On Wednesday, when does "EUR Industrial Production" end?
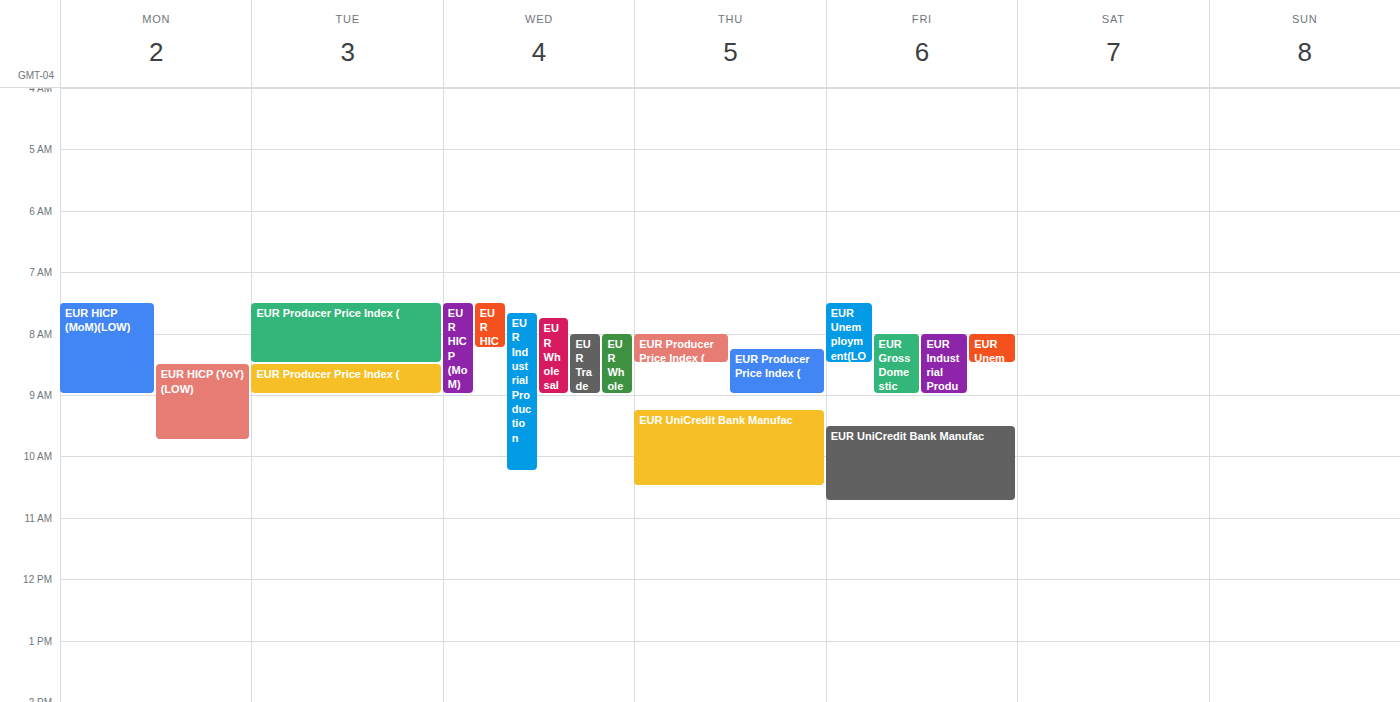
10:15 AM